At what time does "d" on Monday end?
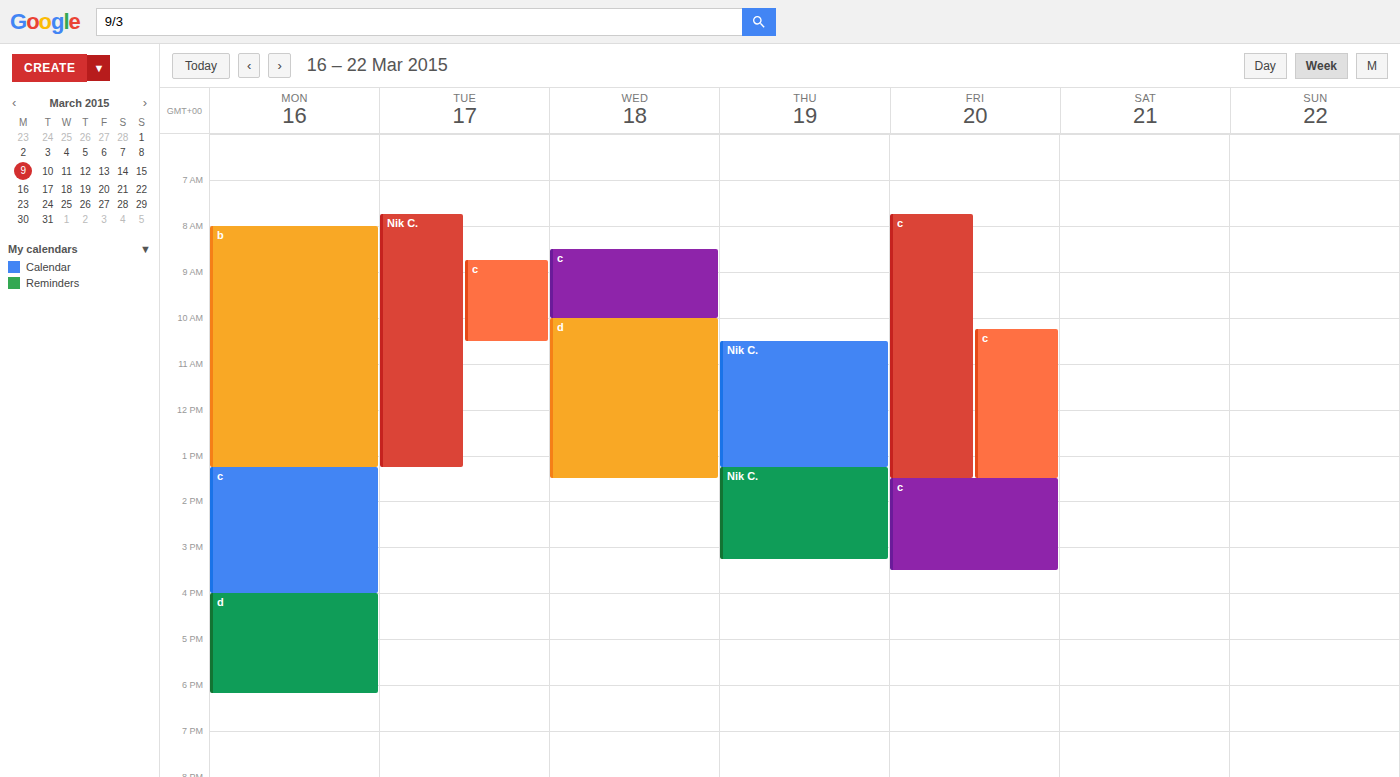
18:10